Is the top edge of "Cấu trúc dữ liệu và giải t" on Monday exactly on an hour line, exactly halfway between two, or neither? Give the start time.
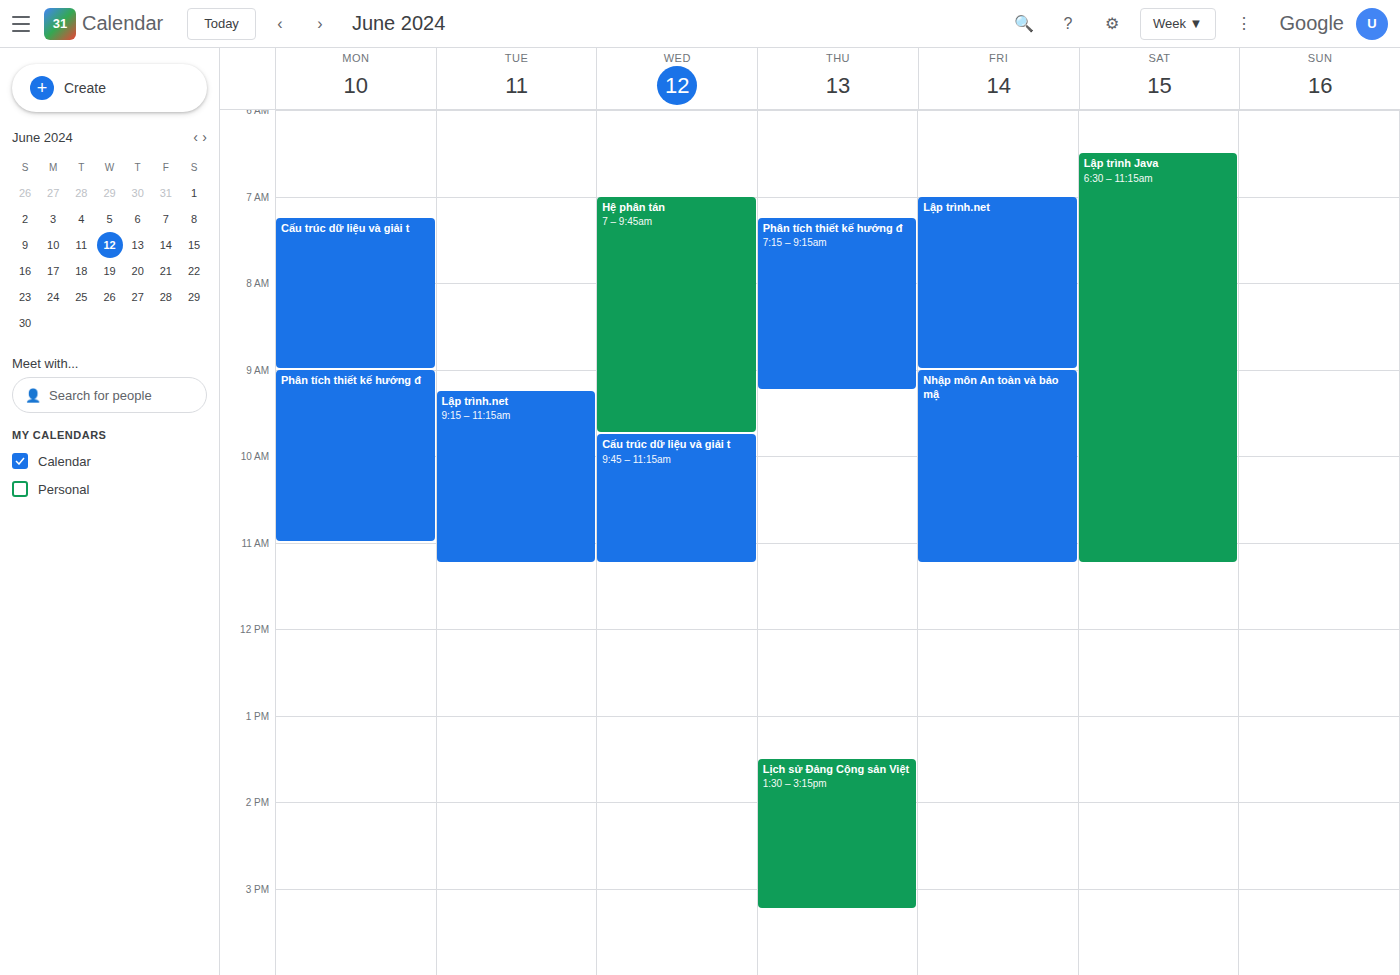
7:15 AM -- neither: a quarter of the way from the 7 AM line to the 8 AM line.